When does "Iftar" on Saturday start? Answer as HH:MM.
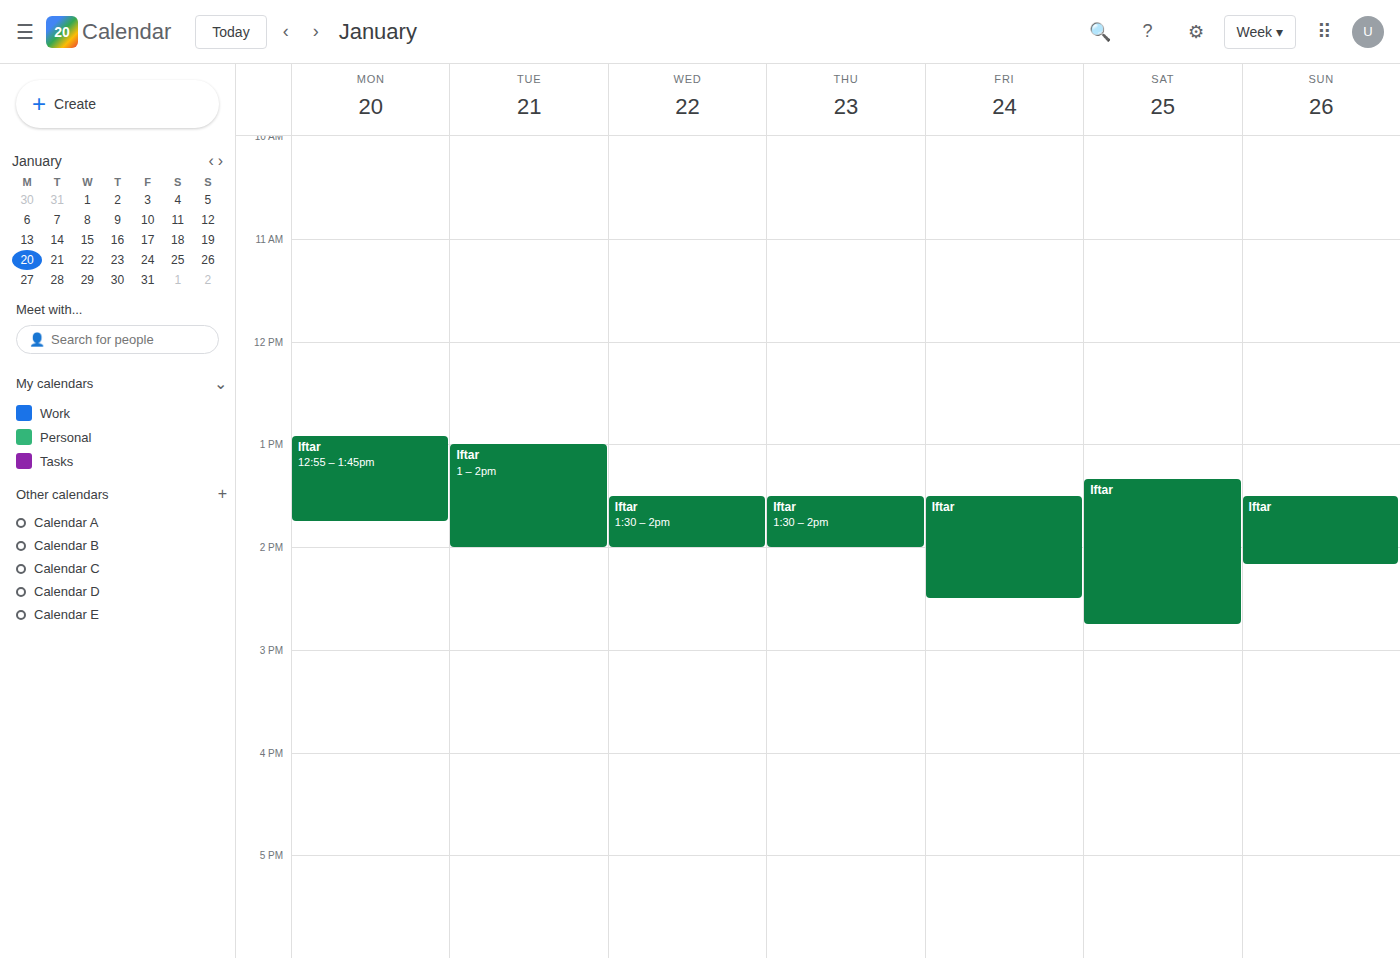
13:20